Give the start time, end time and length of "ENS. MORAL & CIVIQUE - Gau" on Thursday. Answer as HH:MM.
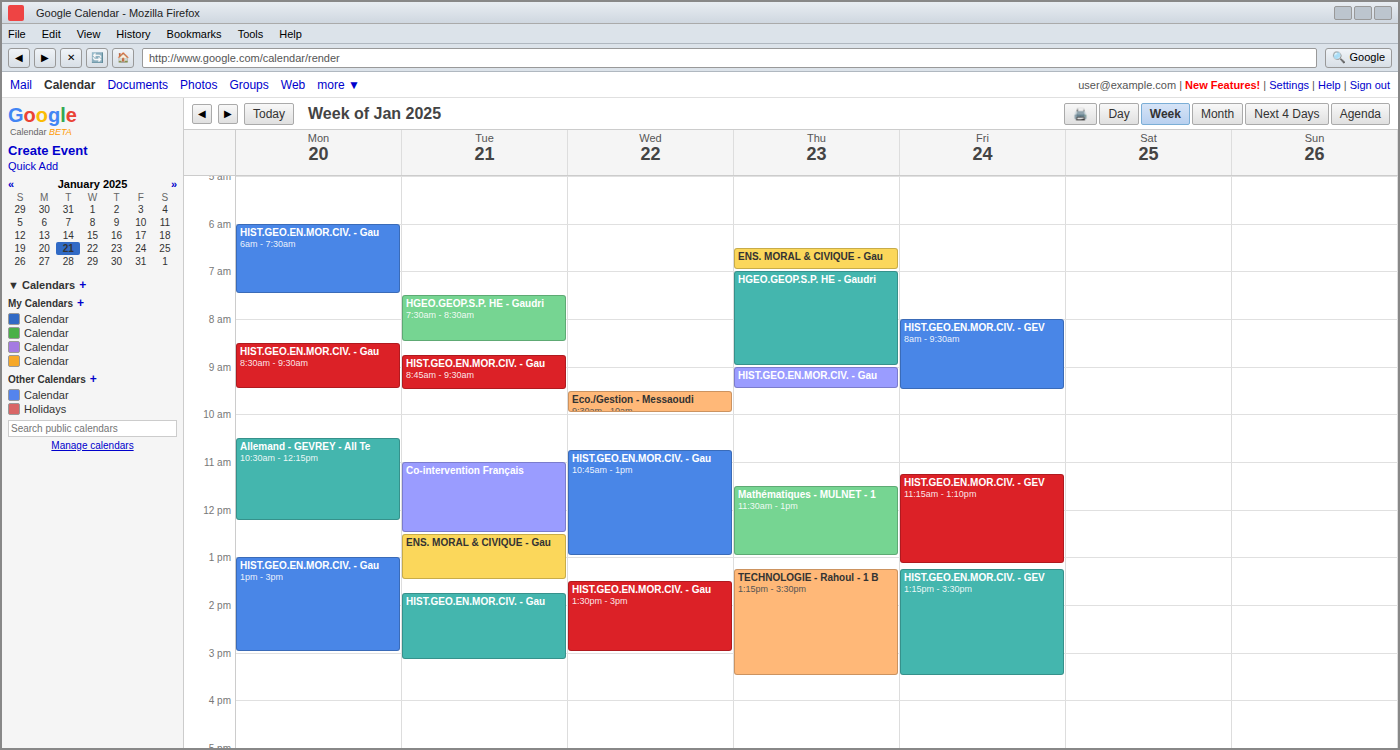
06:30 to 07:00, 30 minutes